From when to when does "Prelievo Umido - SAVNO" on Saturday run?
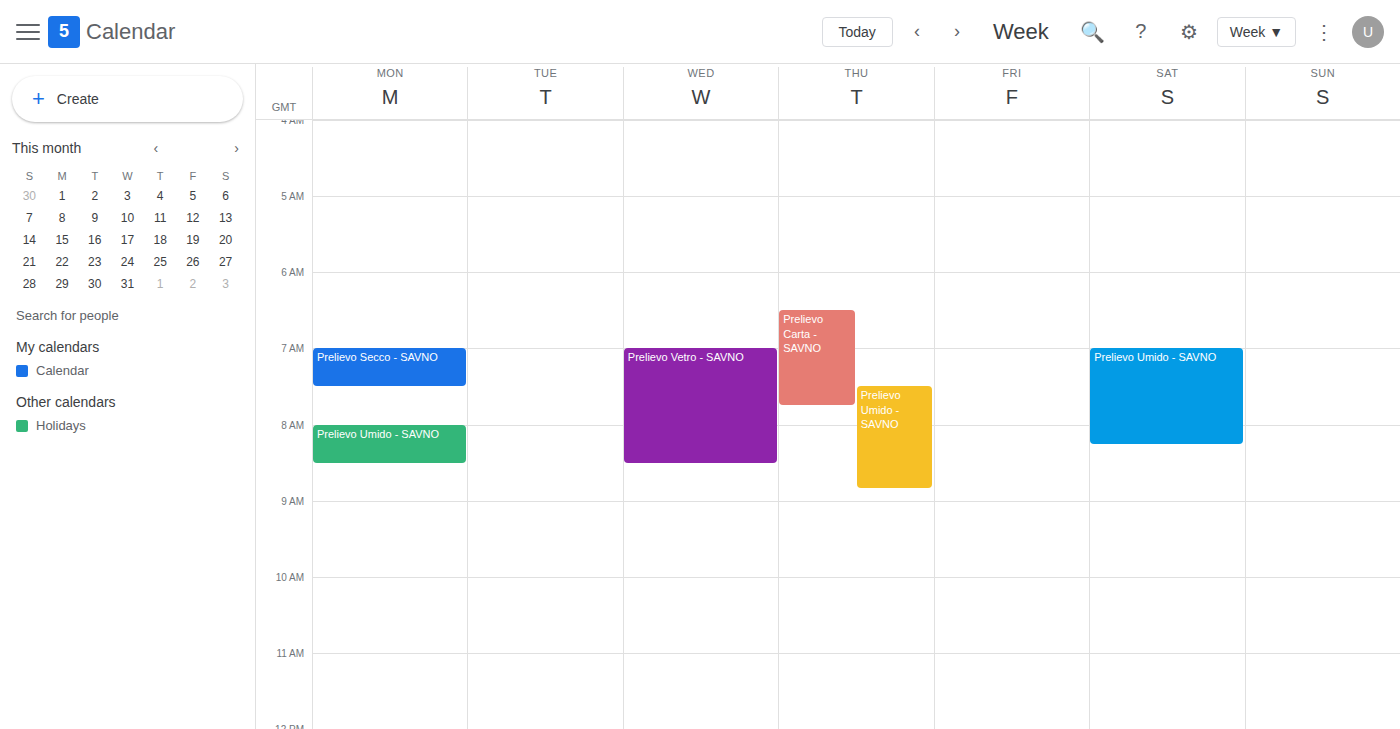
7:00 AM to 8:15 AM